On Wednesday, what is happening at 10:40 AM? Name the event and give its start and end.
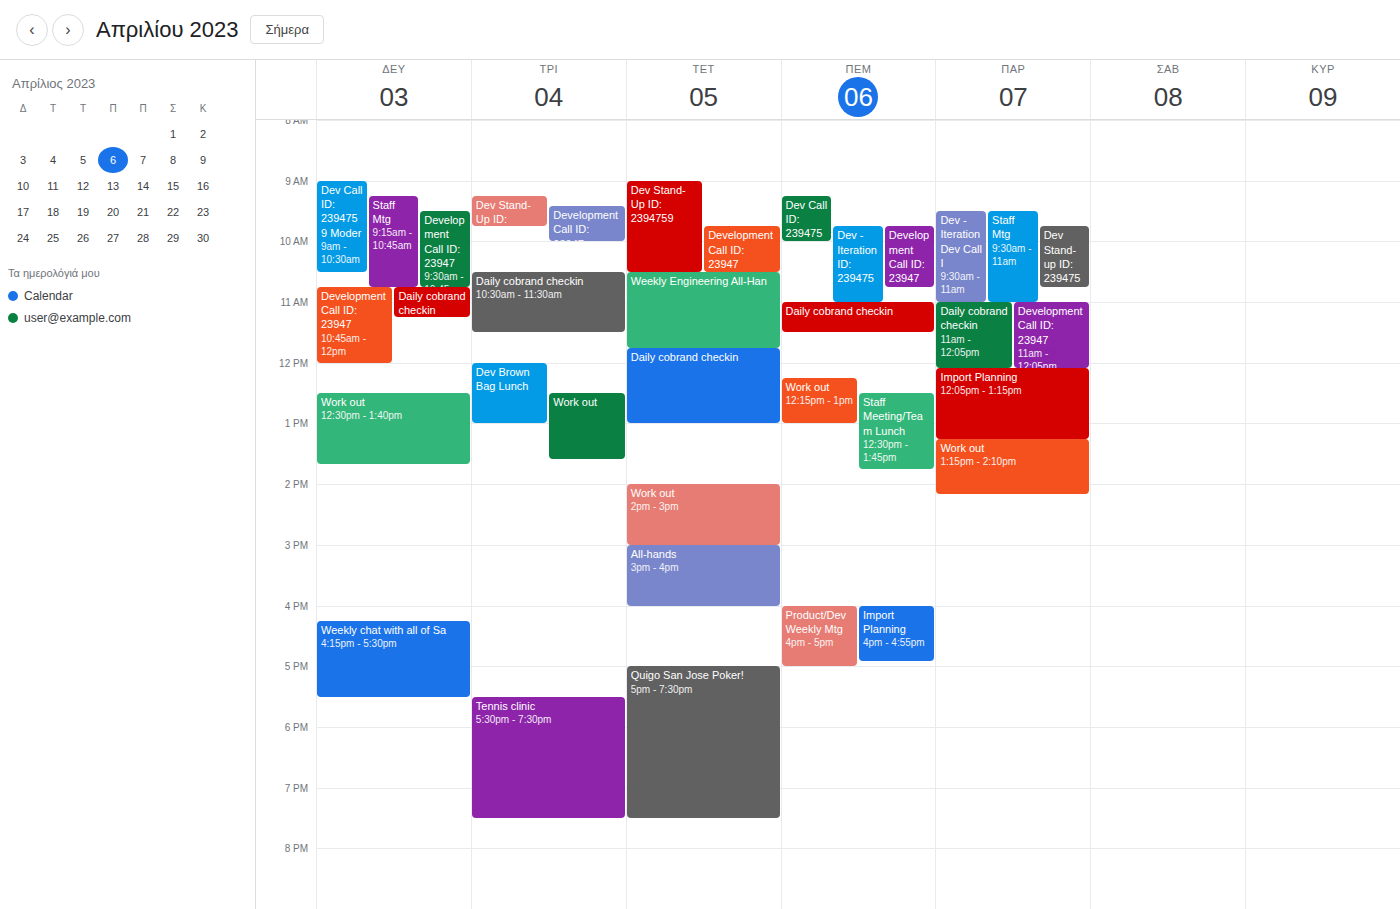
"Weekly Engineering All-Han", 10:30 AM to 11:45 AM